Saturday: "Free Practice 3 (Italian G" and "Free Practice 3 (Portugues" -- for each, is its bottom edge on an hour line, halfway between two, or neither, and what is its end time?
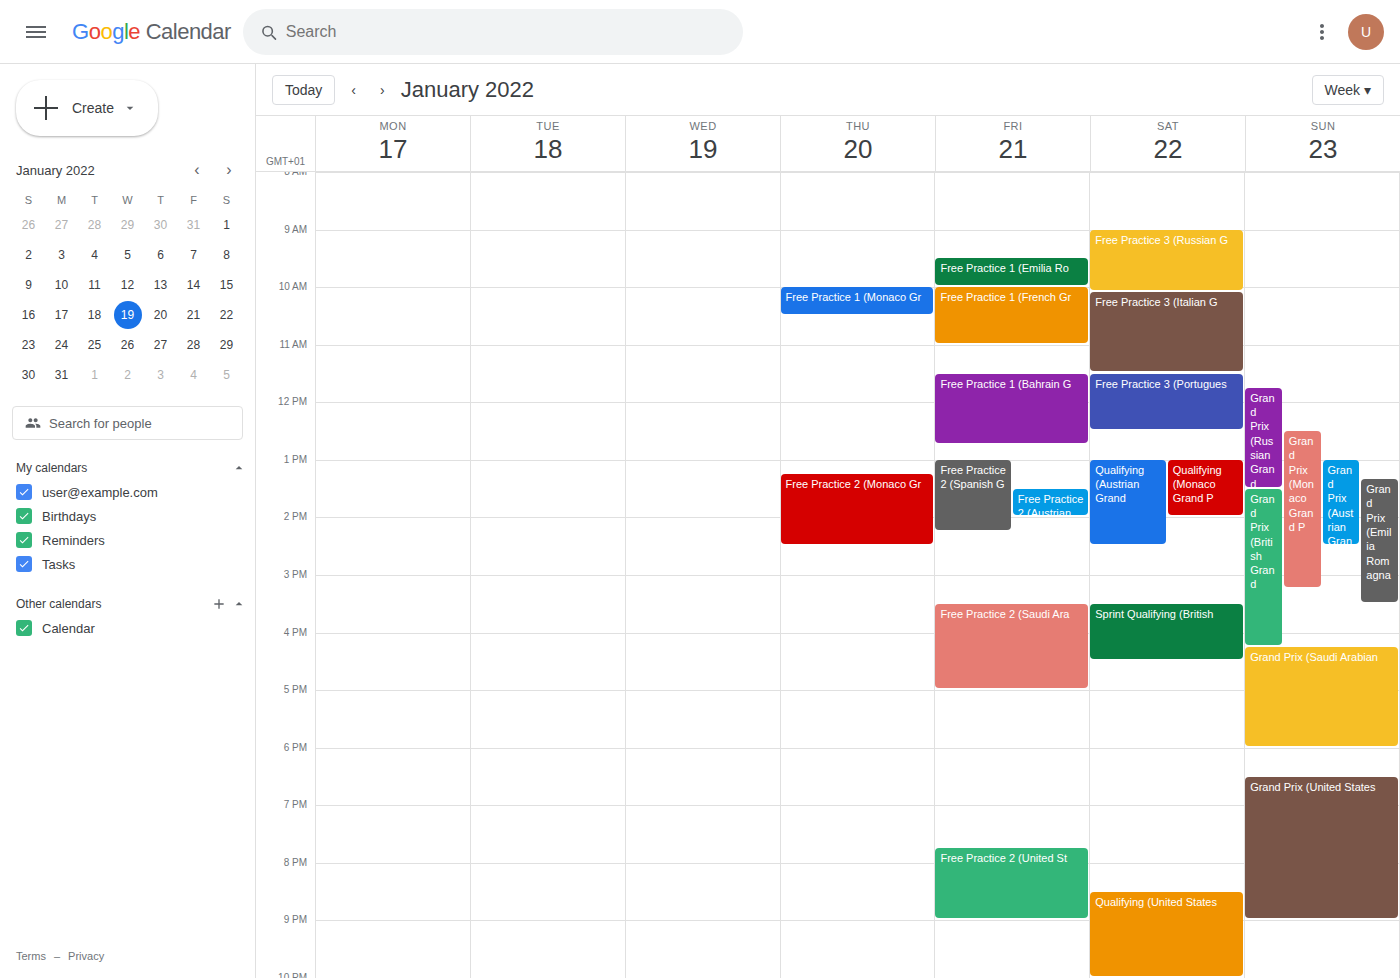
"Free Practice 3 (Italian G": 11:30 AM, halfway between the 11 AM and 12 PM lines. "Free Practice 3 (Portugues": 12:30 PM, halfway between the 12 PM and 1 PM lines.